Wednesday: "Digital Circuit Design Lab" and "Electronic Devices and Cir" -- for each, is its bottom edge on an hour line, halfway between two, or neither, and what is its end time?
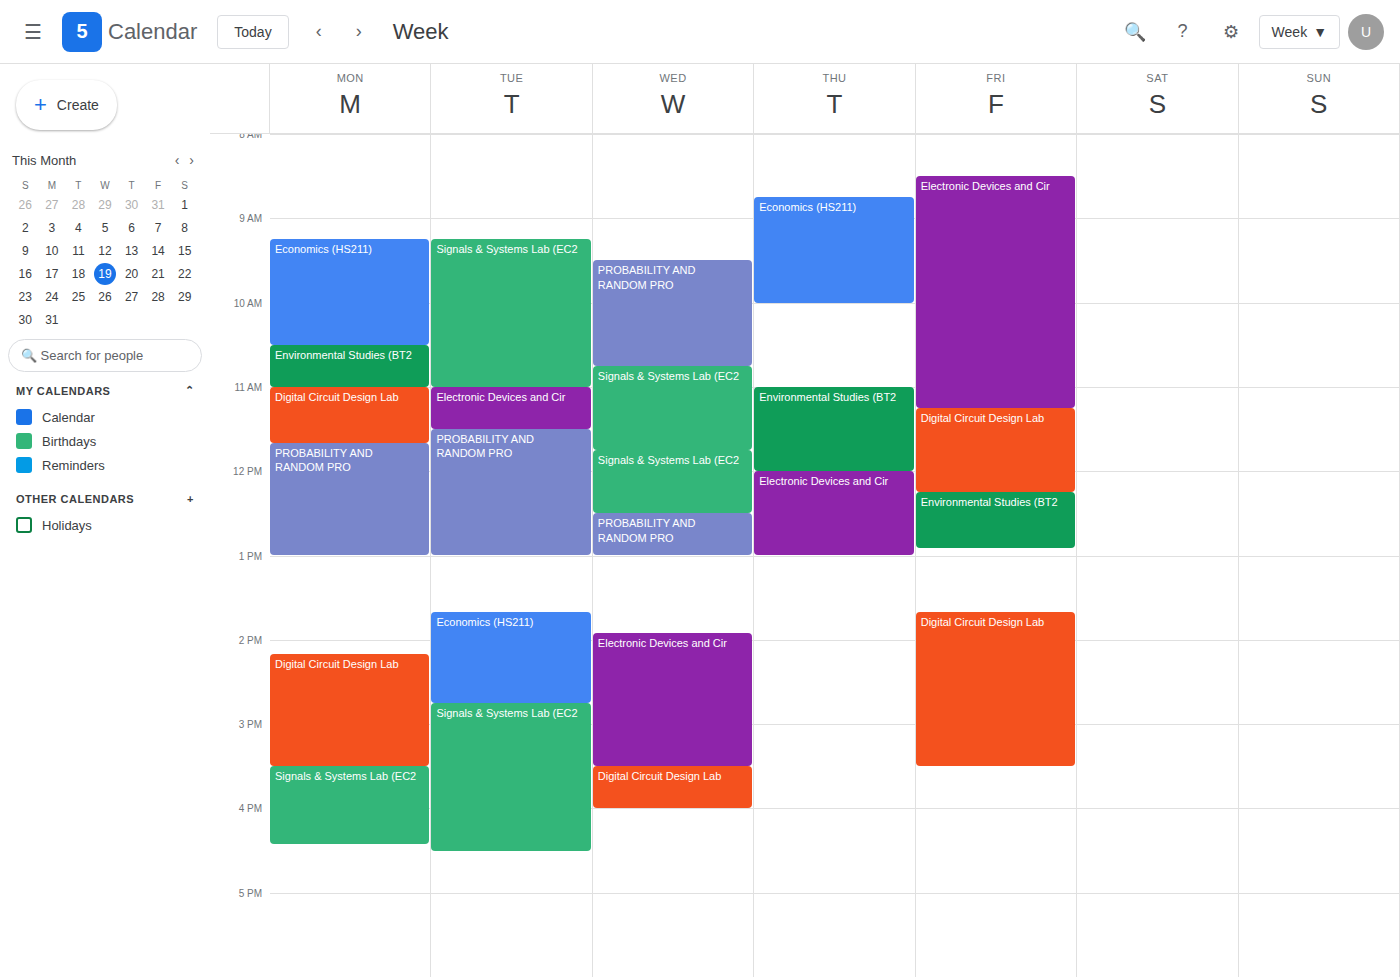
"Digital Circuit Design Lab": 4:00 PM, exactly on the 4 PM line. "Electronic Devices and Cir": 3:30 PM, halfway between the 3 PM and 4 PM lines.